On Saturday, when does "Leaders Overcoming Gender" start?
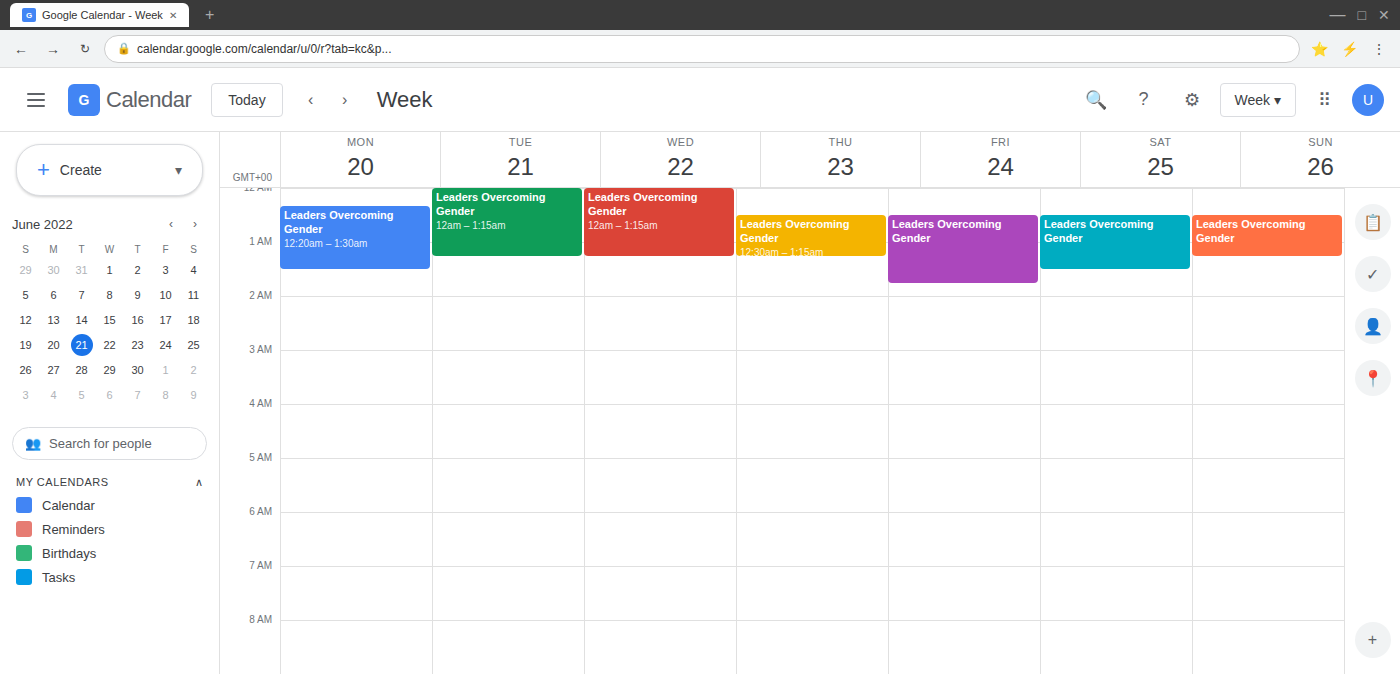
12:30 AM